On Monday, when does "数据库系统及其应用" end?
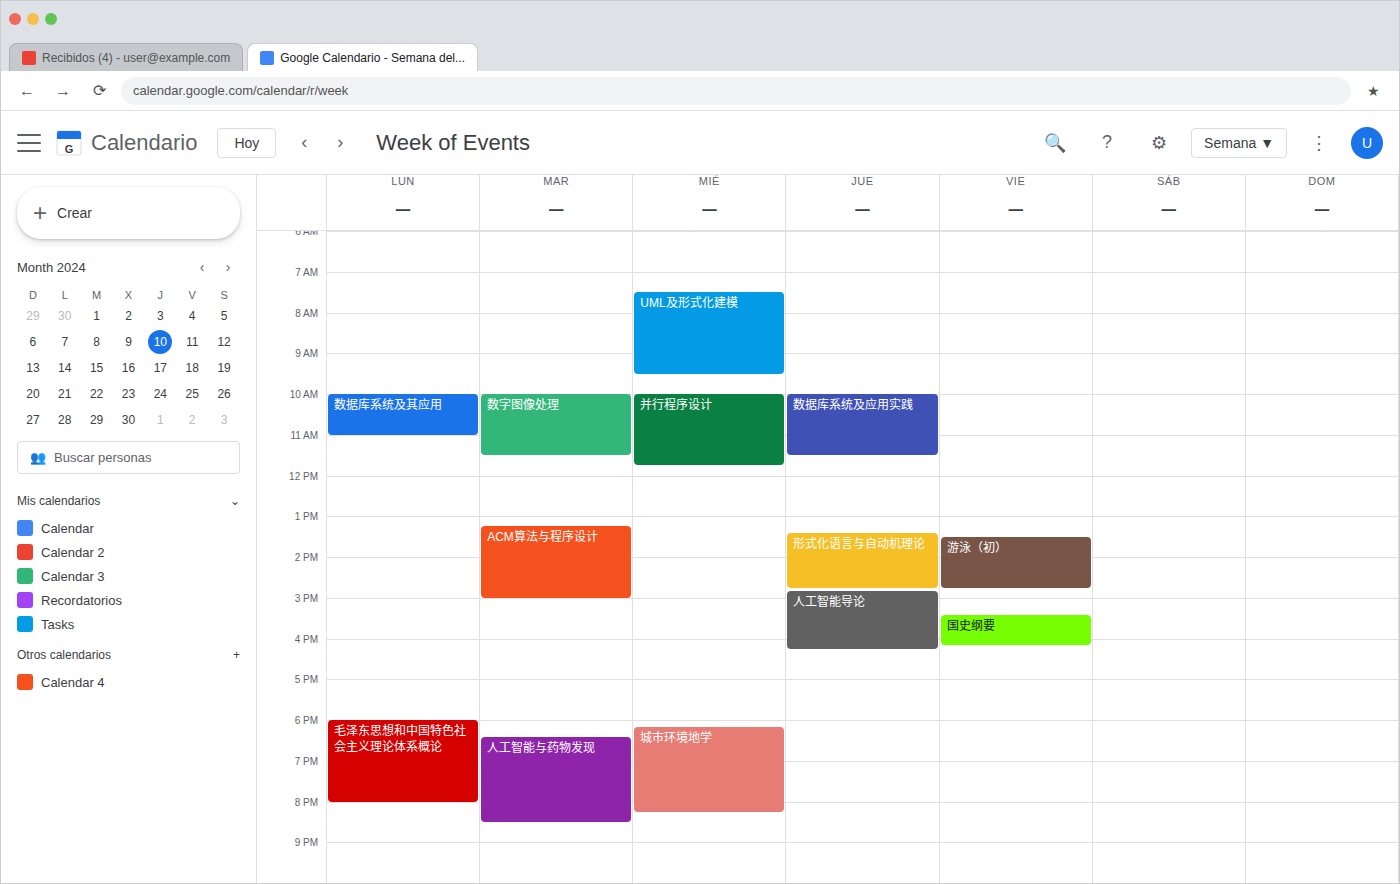
11:00 AM